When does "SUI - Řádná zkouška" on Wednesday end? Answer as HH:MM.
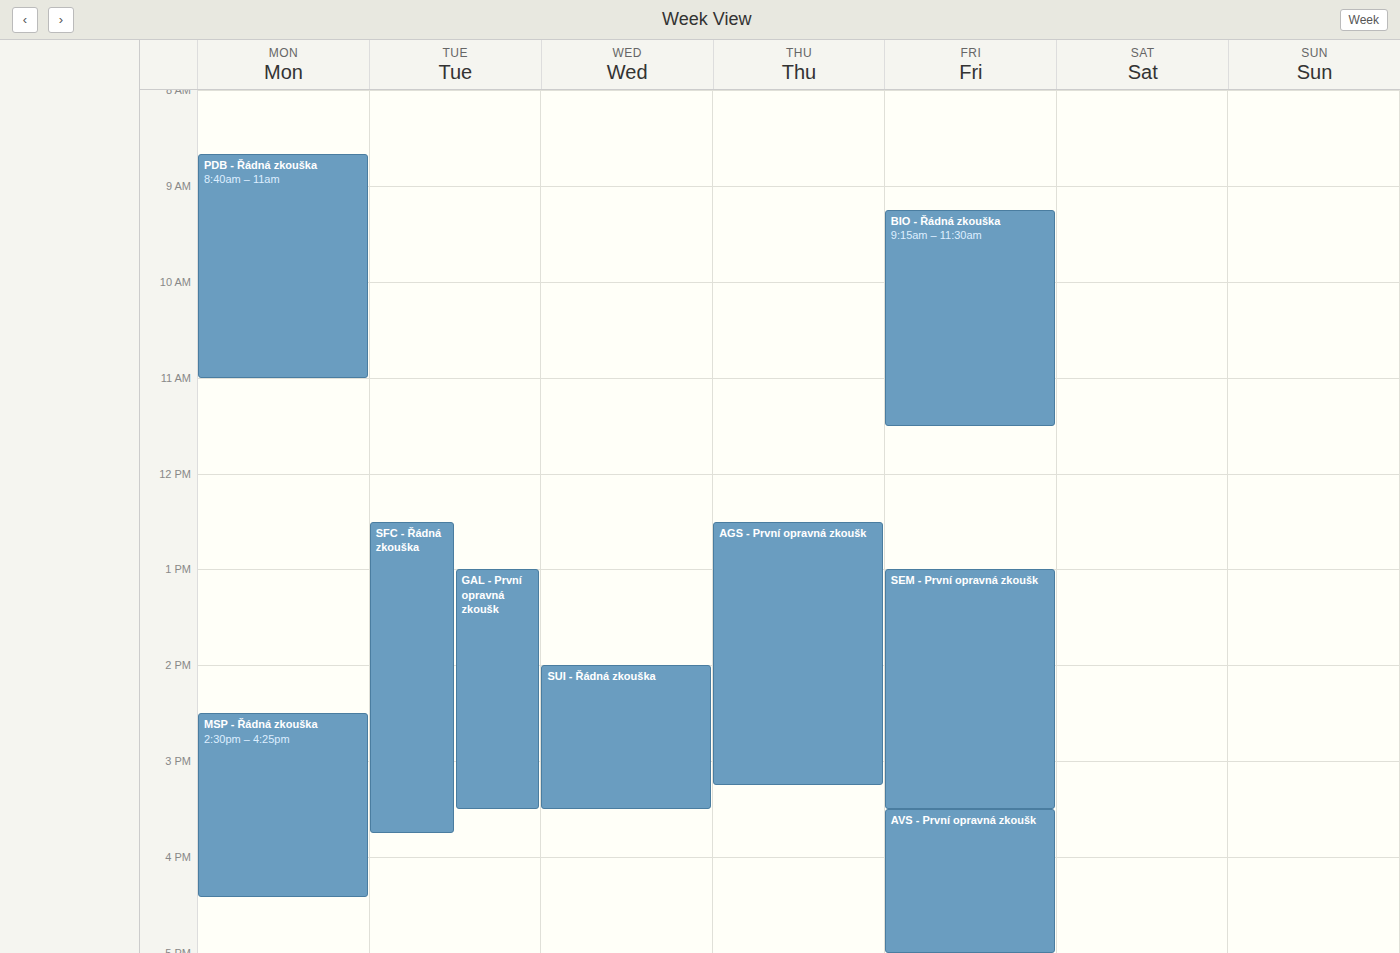
15:30